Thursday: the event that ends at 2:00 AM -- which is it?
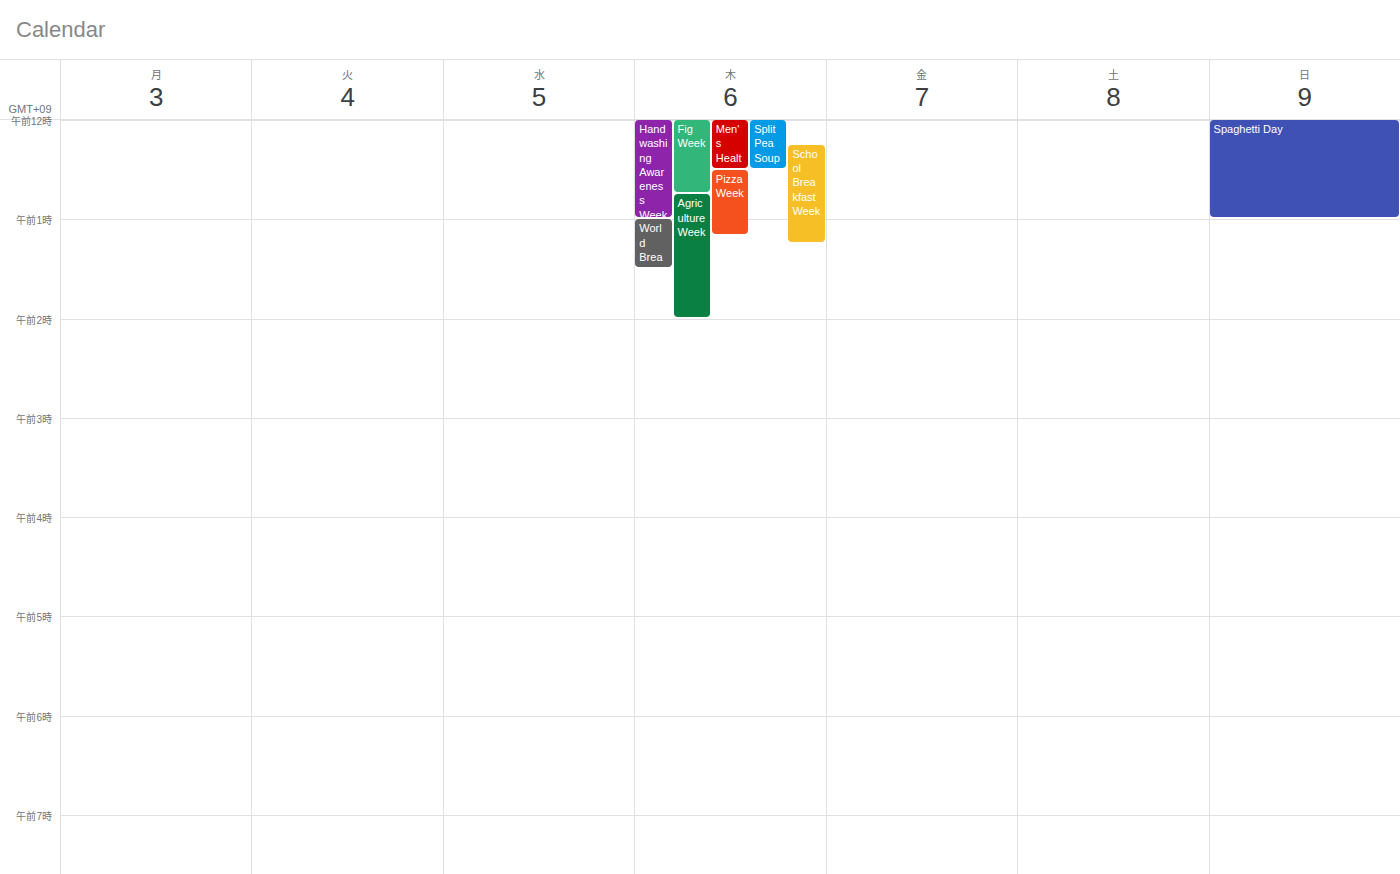
"Agriculture Week"